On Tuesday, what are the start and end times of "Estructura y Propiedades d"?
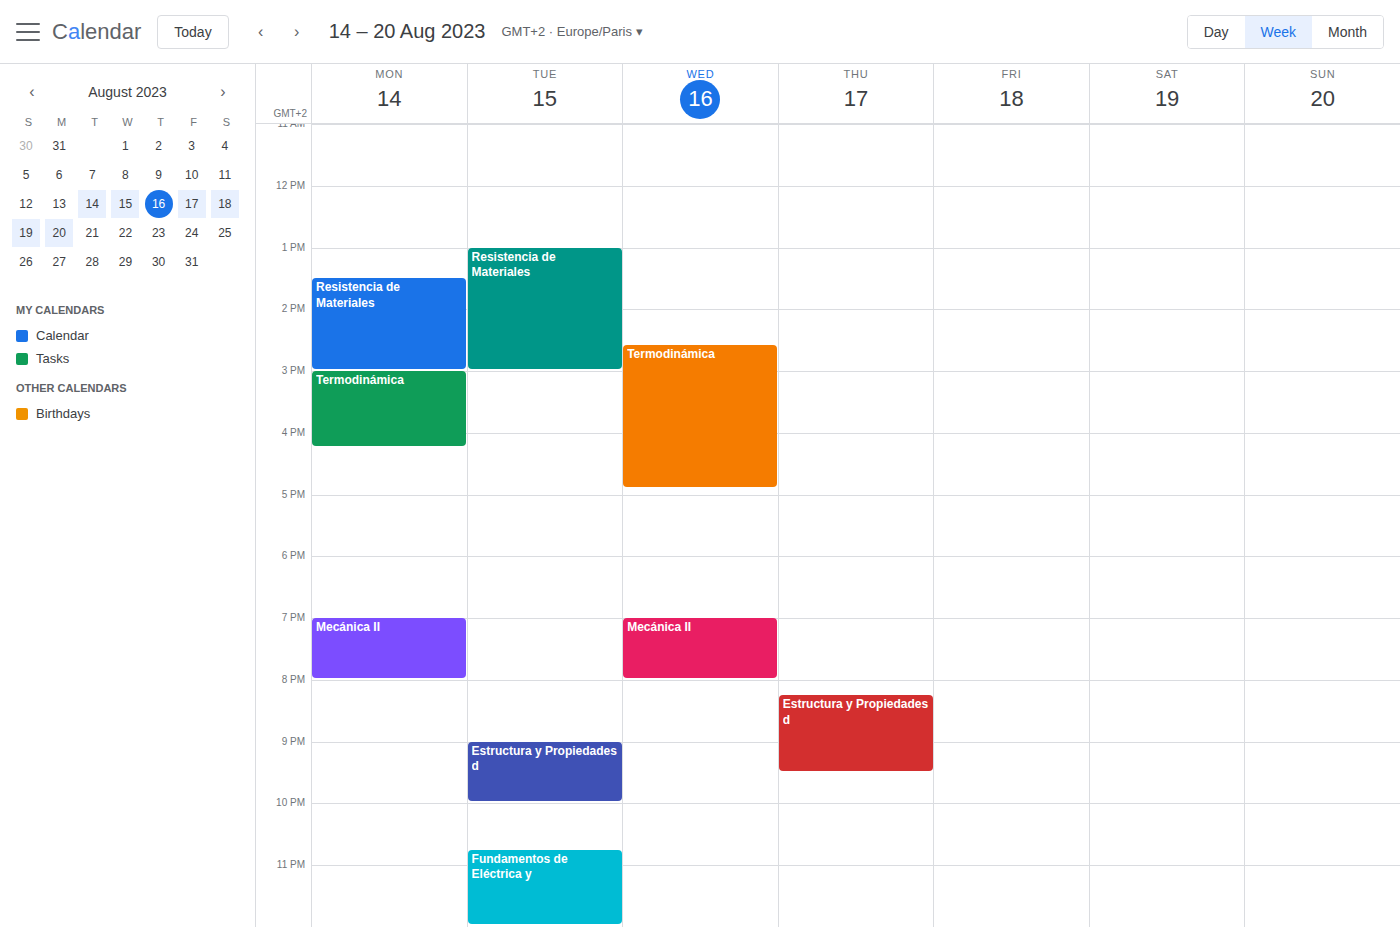
9:00 PM to 10:00 PM